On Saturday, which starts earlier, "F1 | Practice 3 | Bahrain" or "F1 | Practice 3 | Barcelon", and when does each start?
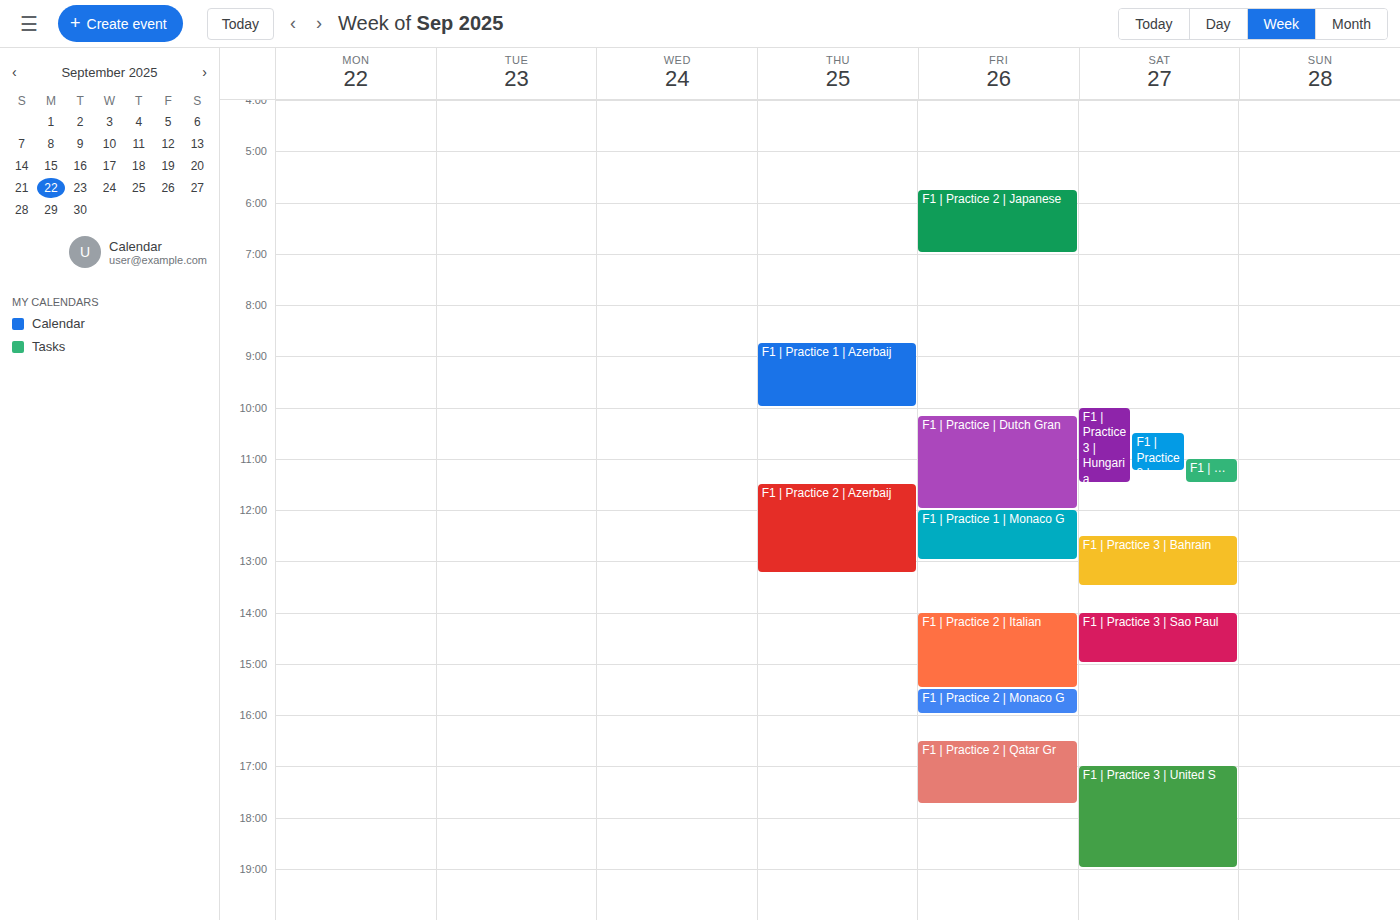
"F1 | Practice 3 | Barcelon" 11:00 AM; "F1 | Practice 3 | Bahrain" 12:30 PM.